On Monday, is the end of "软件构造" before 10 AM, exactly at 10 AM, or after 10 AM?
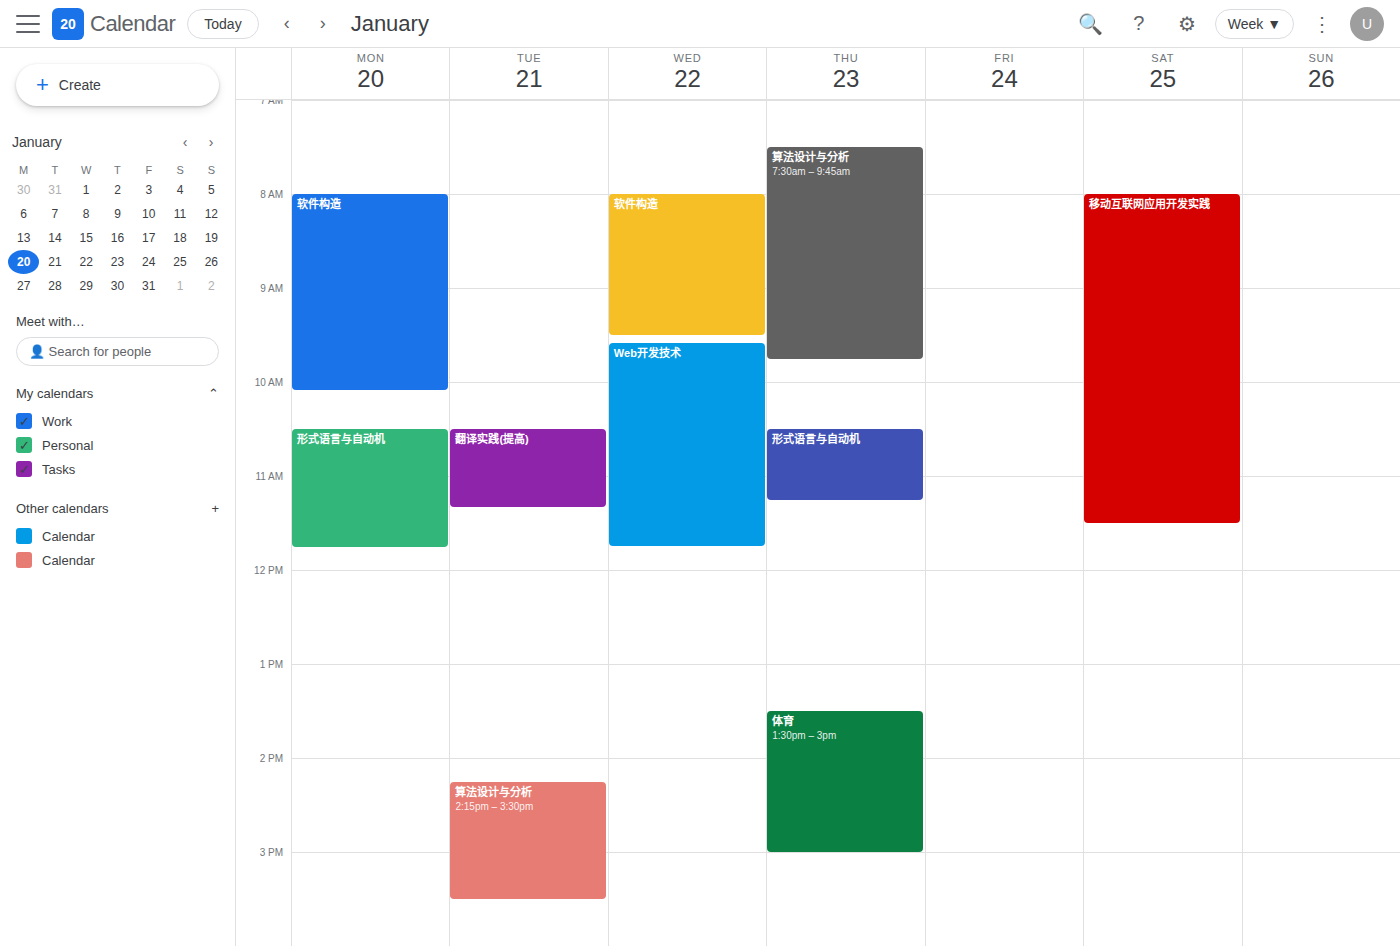
10:05 AM -- after 10 AM, 5 minutes below the 10 AM line.